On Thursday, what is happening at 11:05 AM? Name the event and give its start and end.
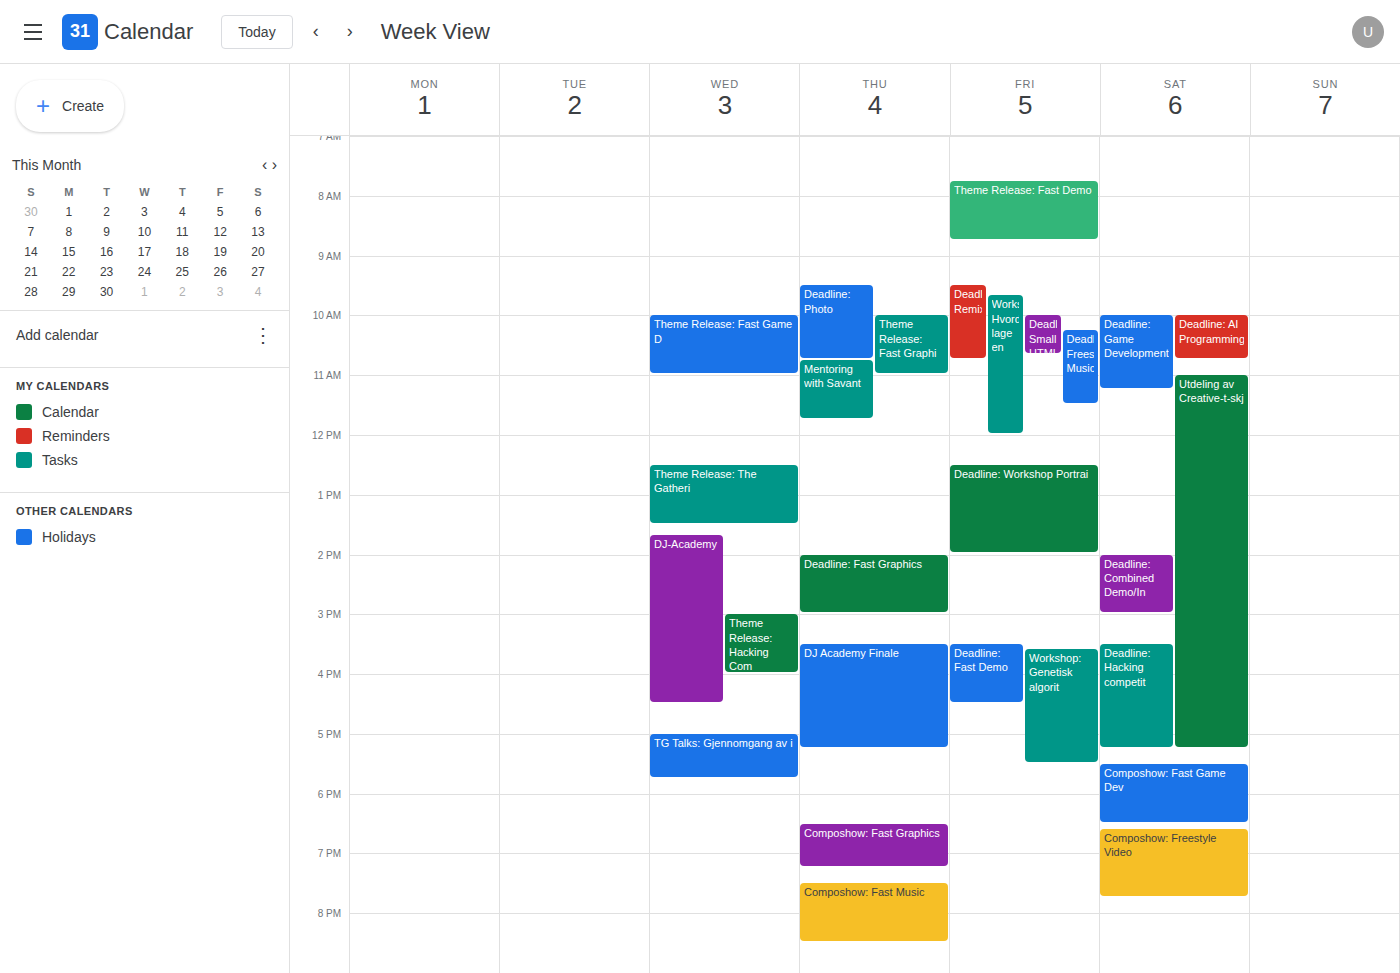
"Mentoring with Savant", 10:45 AM to 11:45 AM